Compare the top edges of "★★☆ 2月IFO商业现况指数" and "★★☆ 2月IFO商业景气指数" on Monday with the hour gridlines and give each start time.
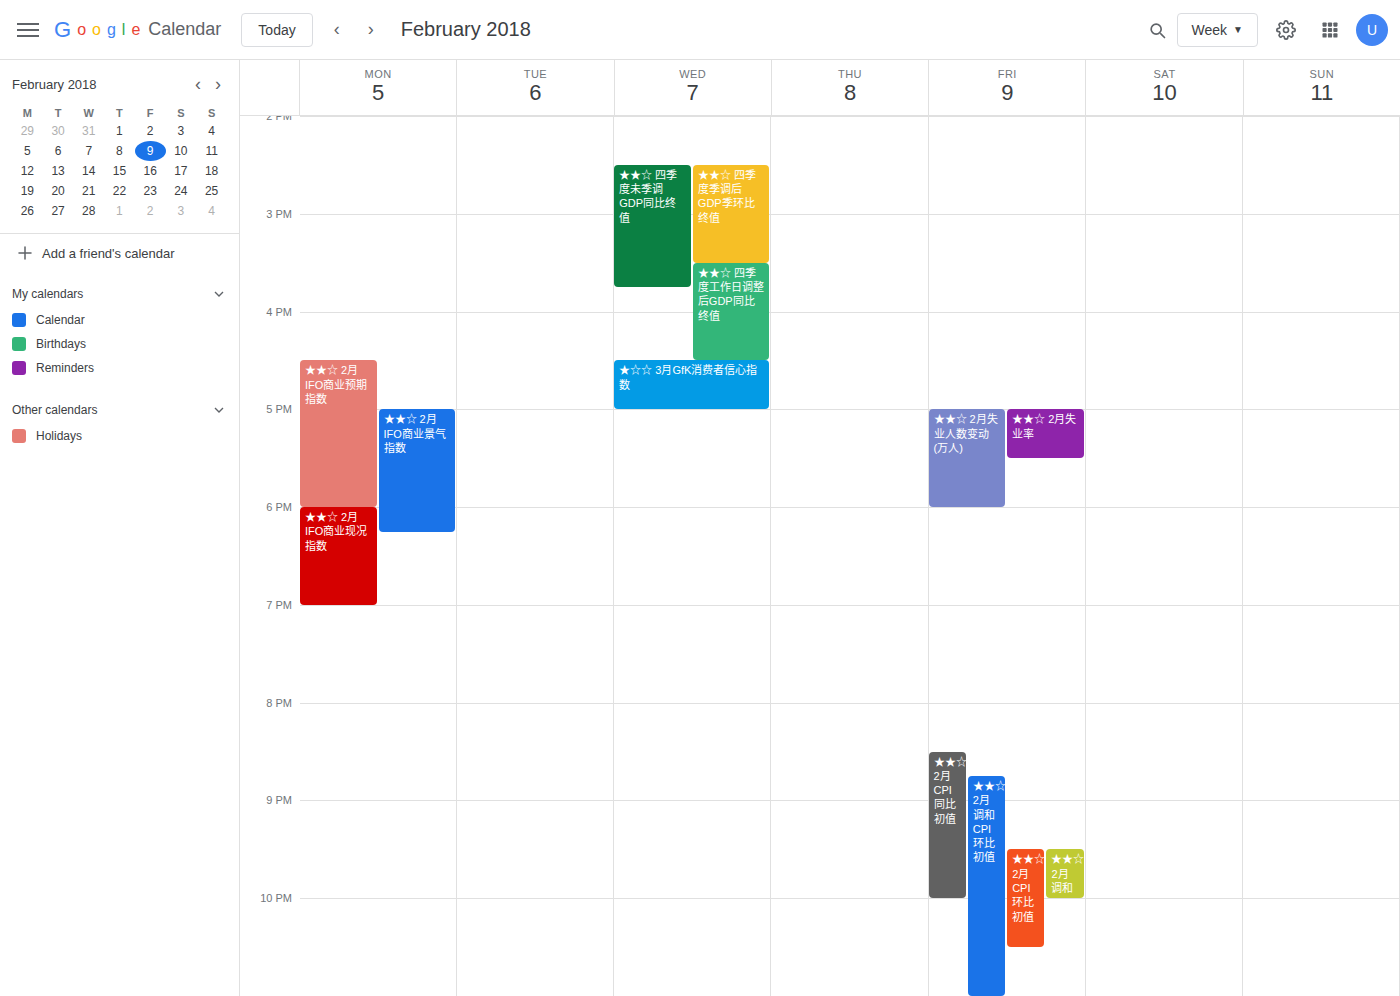
"★★☆ 2月IFO商业现况指数": 6:00 PM, exactly on the 6 PM line. "★★☆ 2月IFO商业景气指数": 5:00 PM, exactly on the 5 PM line.